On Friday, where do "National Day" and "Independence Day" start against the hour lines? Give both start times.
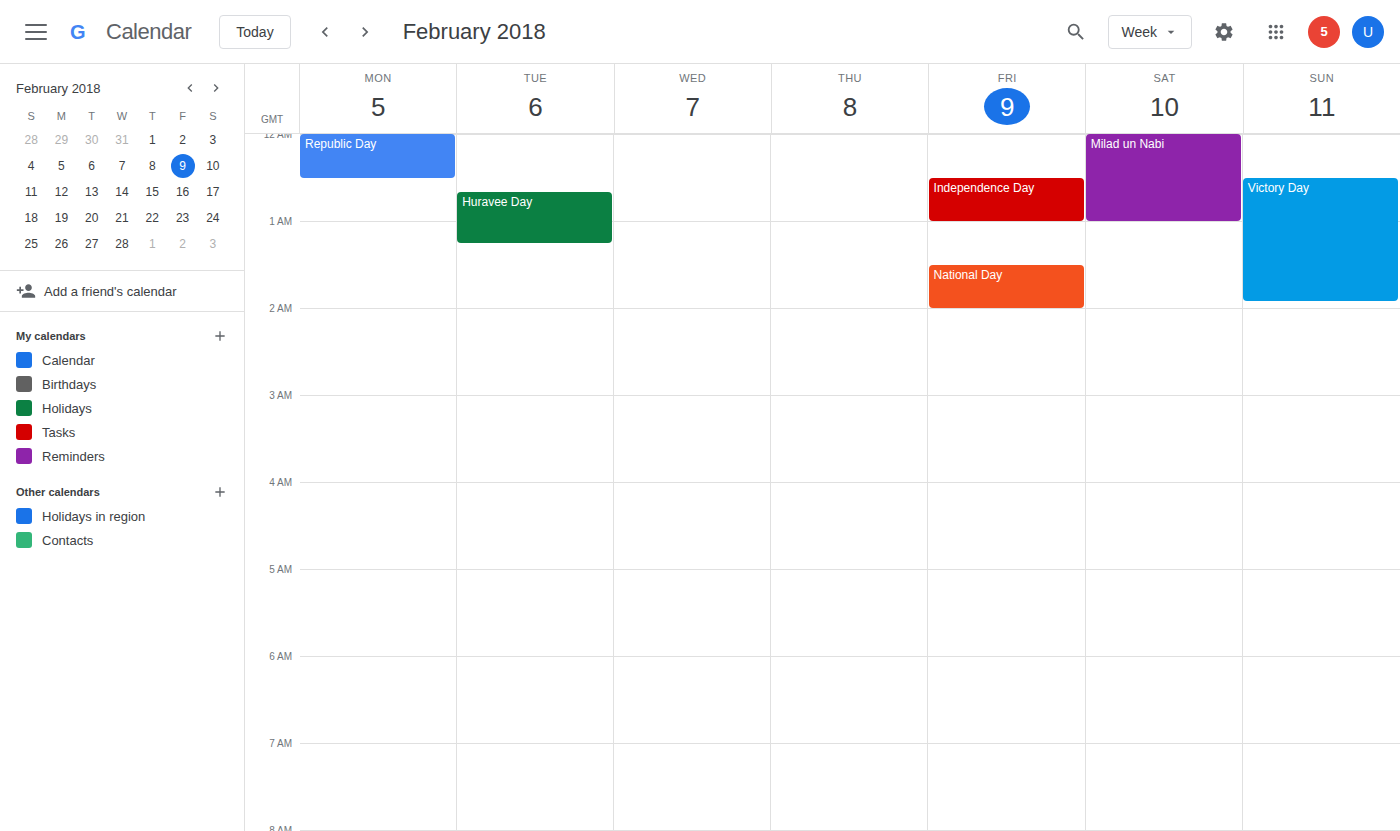
"National Day": 1:30 AM, halfway between the 1 AM and 2 AM lines. "Independence Day": 12:30 AM, halfway between the 12 AM and 1 AM lines.